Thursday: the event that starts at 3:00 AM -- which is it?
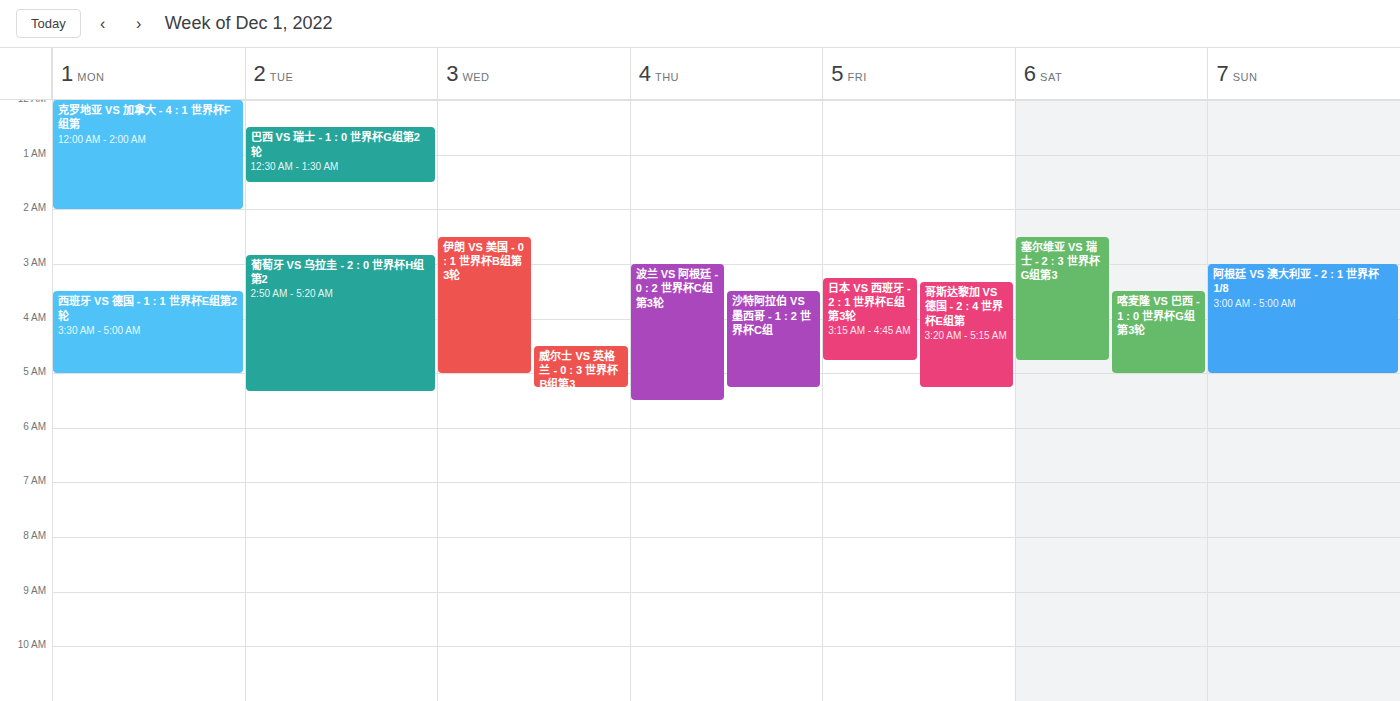
"波兰 VS 阿根廷 - 0 : 2 世界杯C组第3轮"